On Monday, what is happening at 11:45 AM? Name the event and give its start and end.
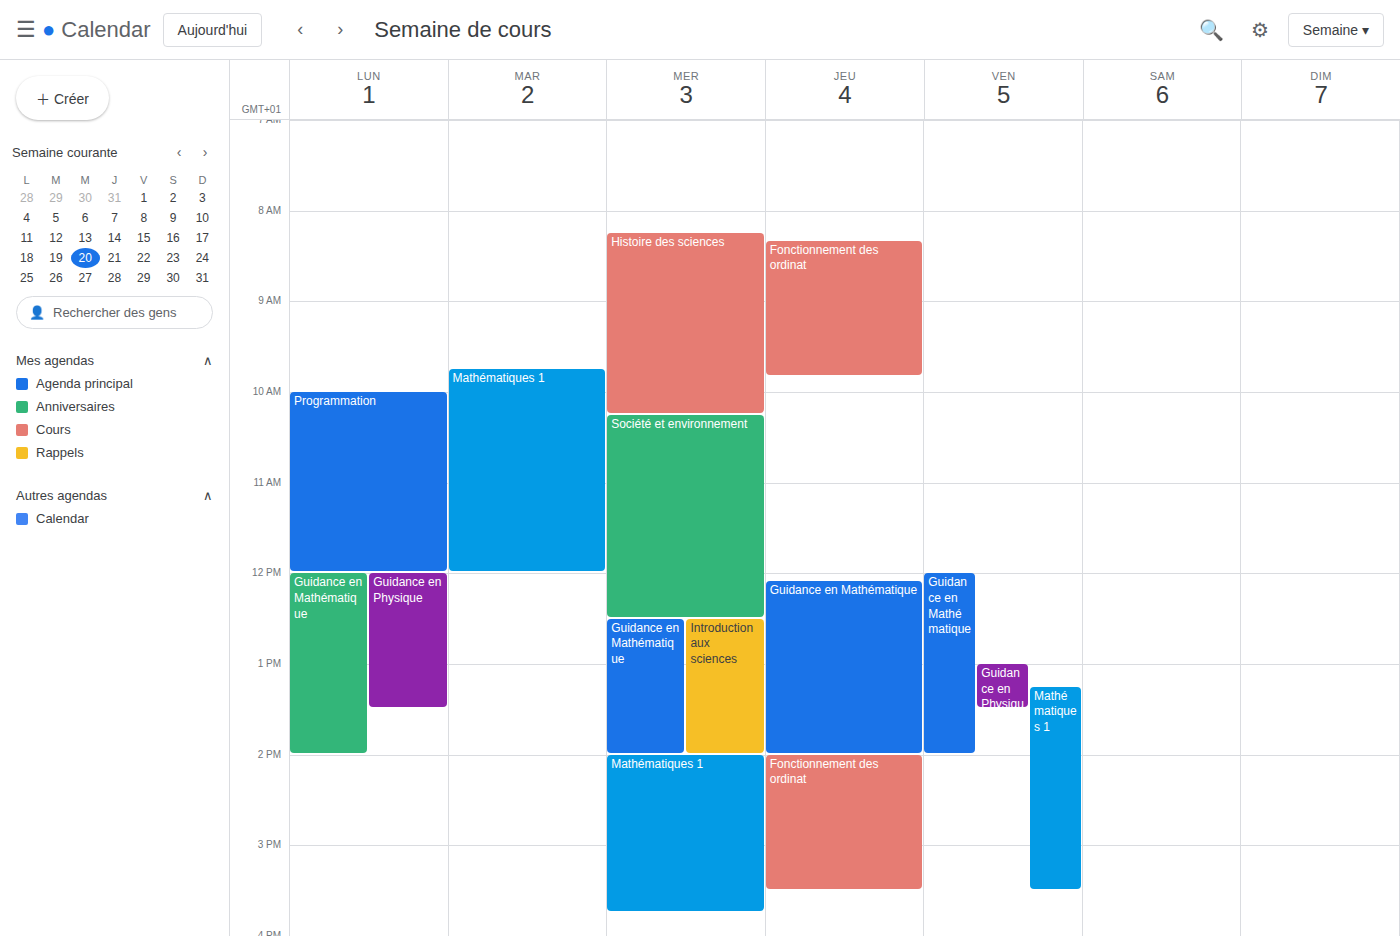
"Programmation", 10:00 AM to 12:00 PM